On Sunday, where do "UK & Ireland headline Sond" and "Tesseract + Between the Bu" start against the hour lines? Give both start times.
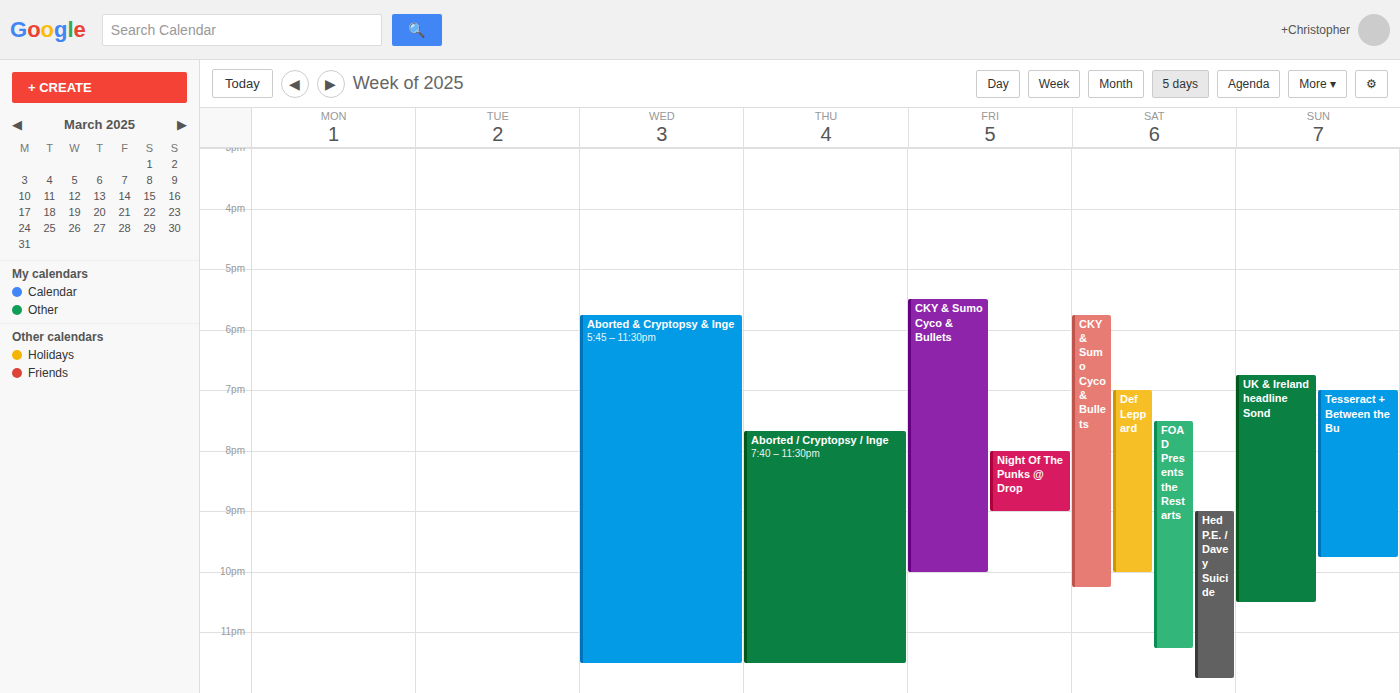
"UK & Ireland headline Sond": 18:45, neither: three quarters of the way from the 18:00 line to the 19:00 line. "Tesseract + Between the Bu": 19:00, exactly on the 19:00 line.